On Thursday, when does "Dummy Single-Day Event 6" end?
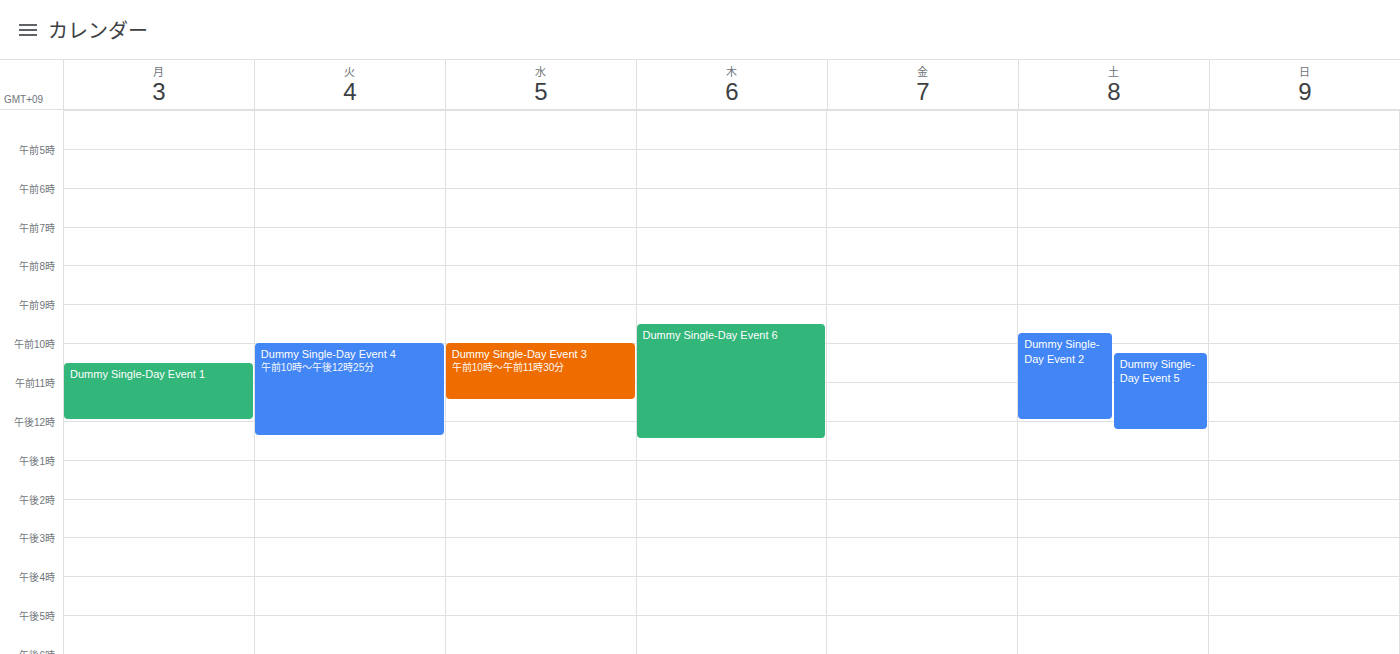
12:30 PM